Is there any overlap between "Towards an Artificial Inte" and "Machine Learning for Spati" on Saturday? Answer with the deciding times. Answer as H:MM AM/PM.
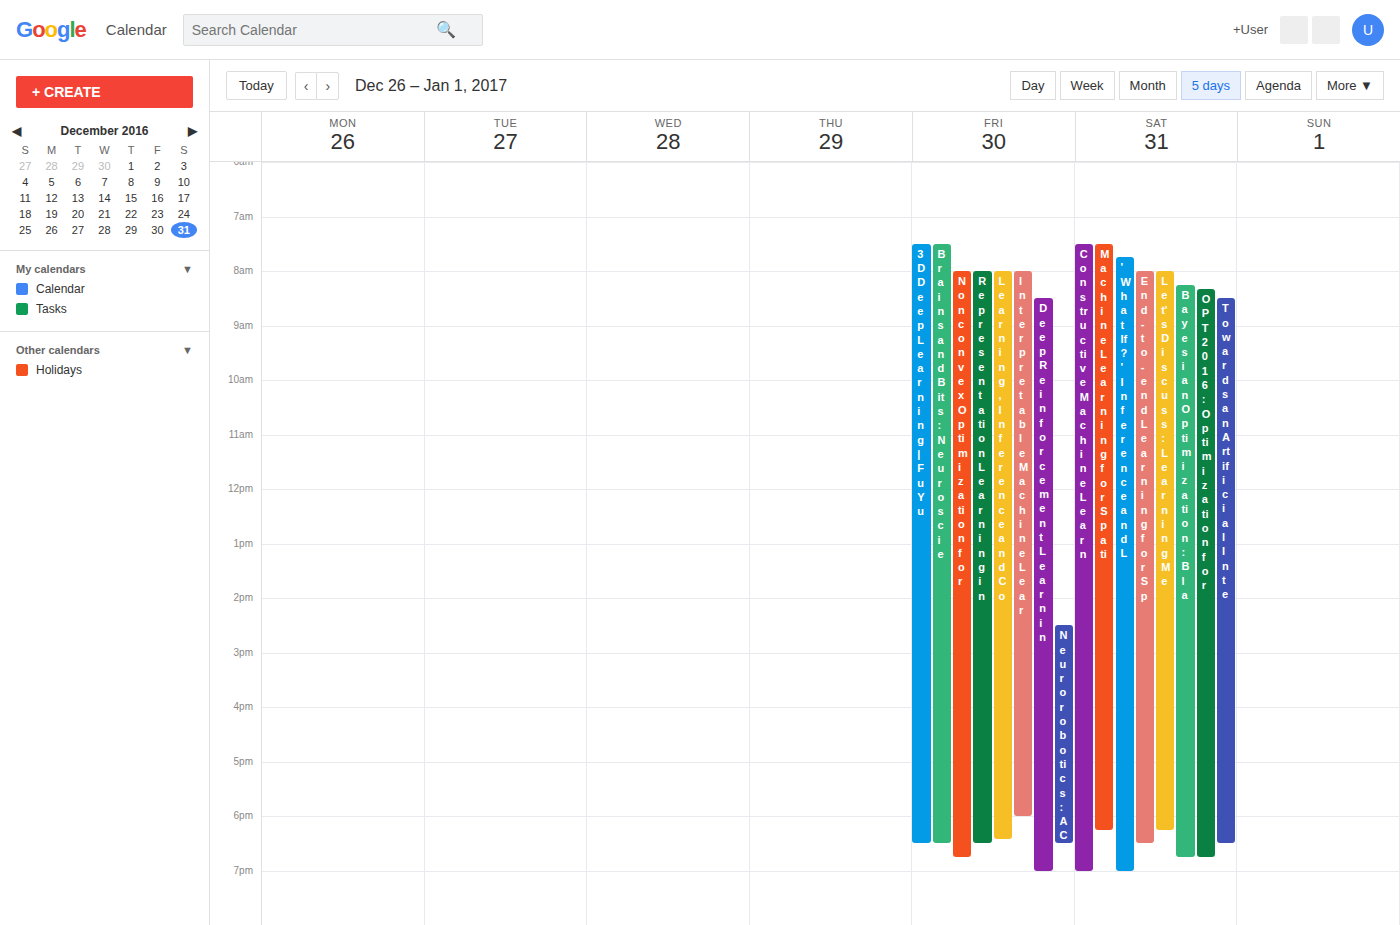
"Towards an Artificial Inte" starts at 8:30 AM, before "Machine Learning for Spati" ends at 6:15 PM -- they overlap.